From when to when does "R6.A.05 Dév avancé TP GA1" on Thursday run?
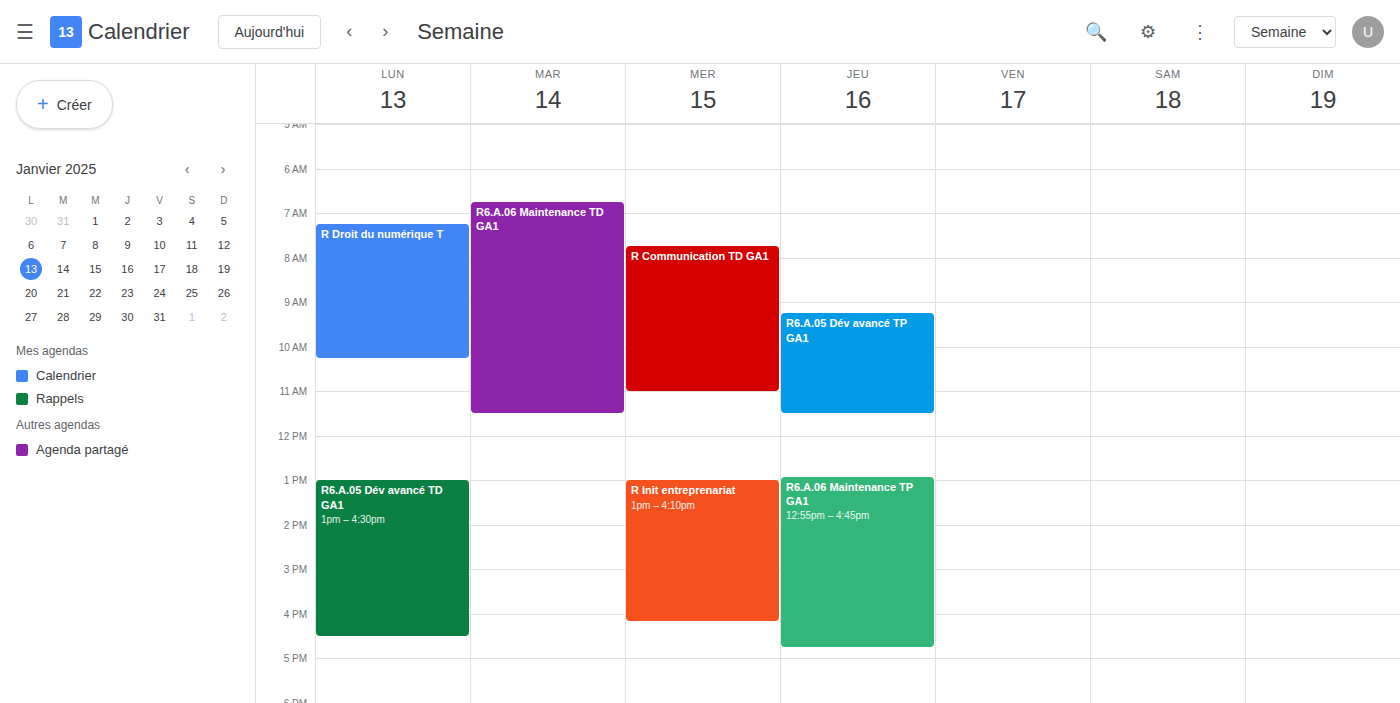
9:15 AM to 11:30 AM